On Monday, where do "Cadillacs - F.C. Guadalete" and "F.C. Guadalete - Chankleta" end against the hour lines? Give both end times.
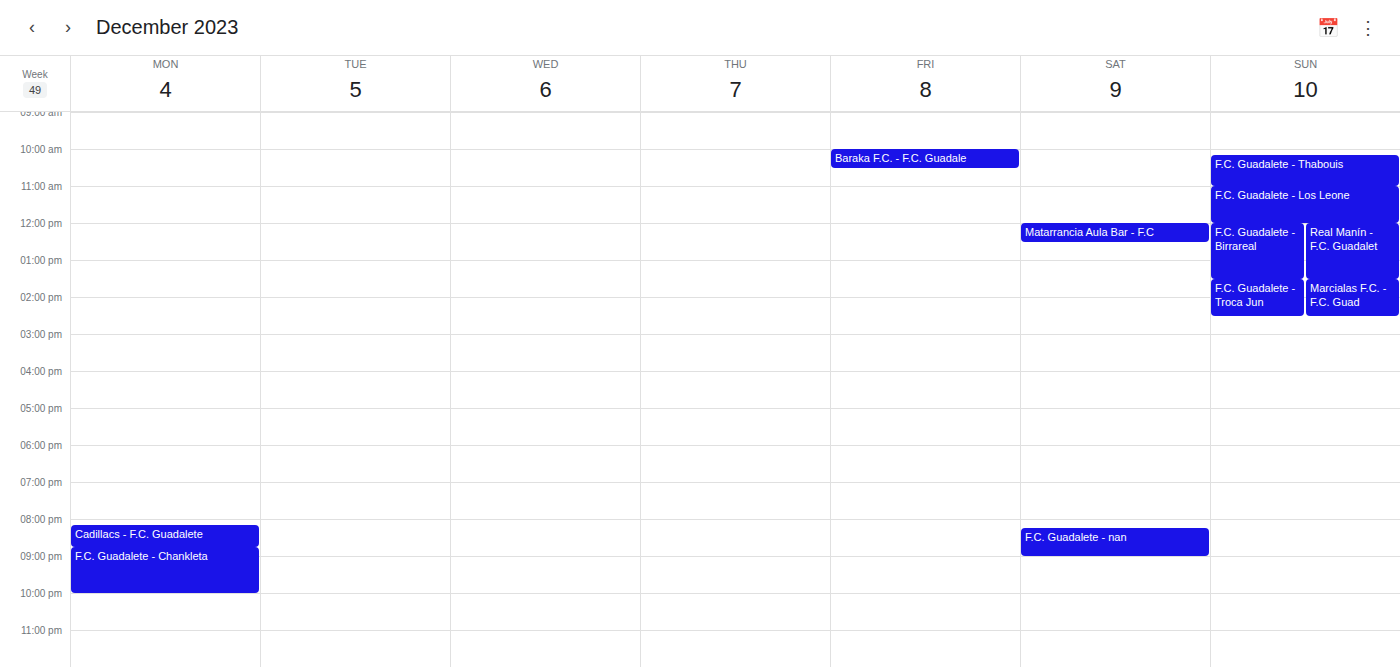
"Cadillacs - F.C. Guadalete": 20:45, neither: three quarters of the way from the 20:00 line to the 21:00 line. "F.C. Guadalete - Chankleta": 22:00, exactly on the 22:00 line.